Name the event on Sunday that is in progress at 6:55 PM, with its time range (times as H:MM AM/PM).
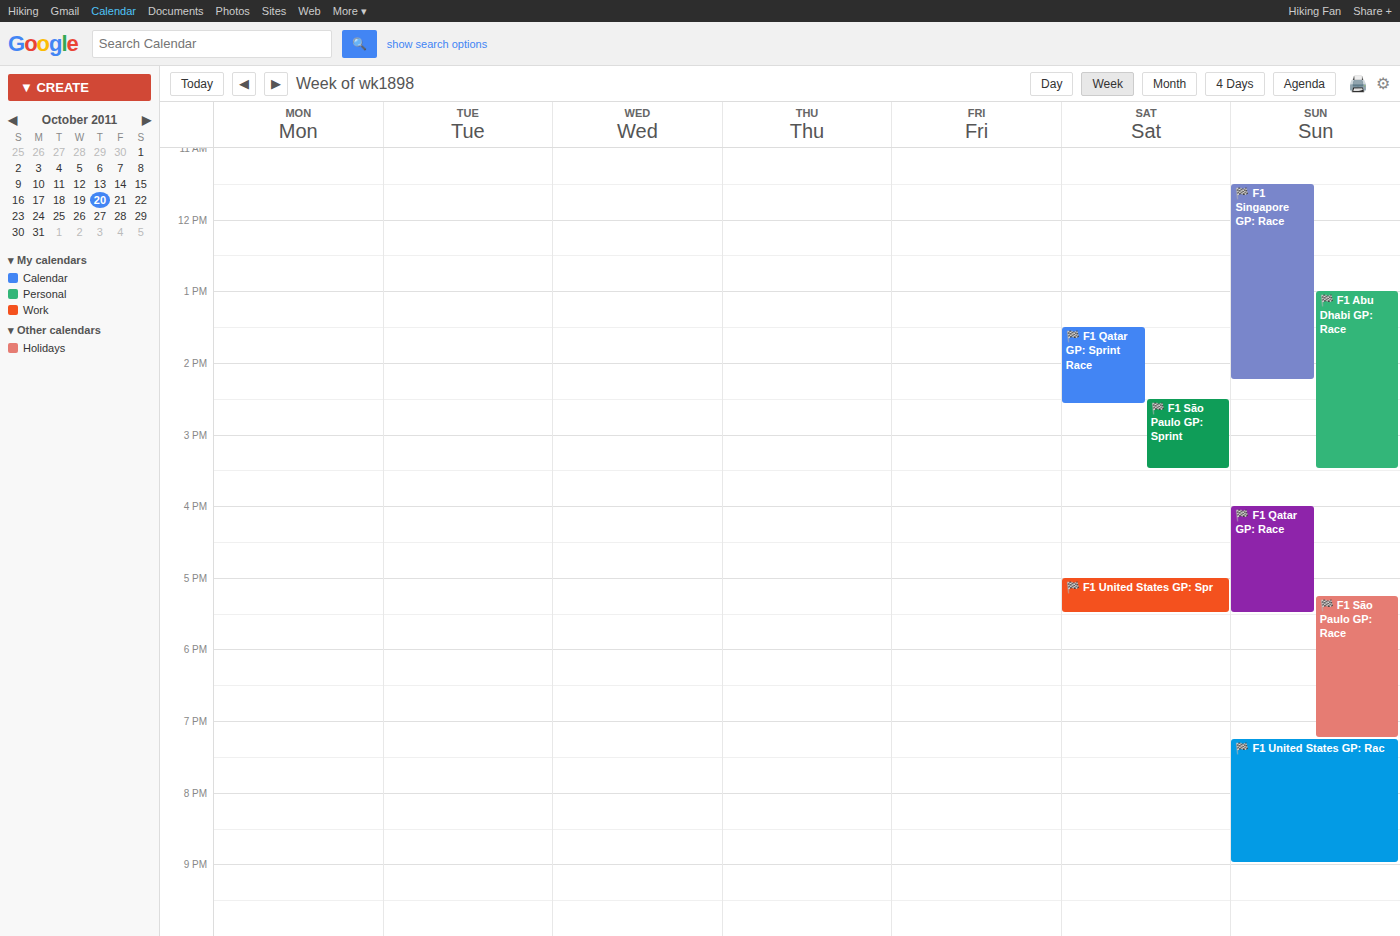
"🏁 F1 São Paulo GP: Race", 5:15 PM to 7:15 PM